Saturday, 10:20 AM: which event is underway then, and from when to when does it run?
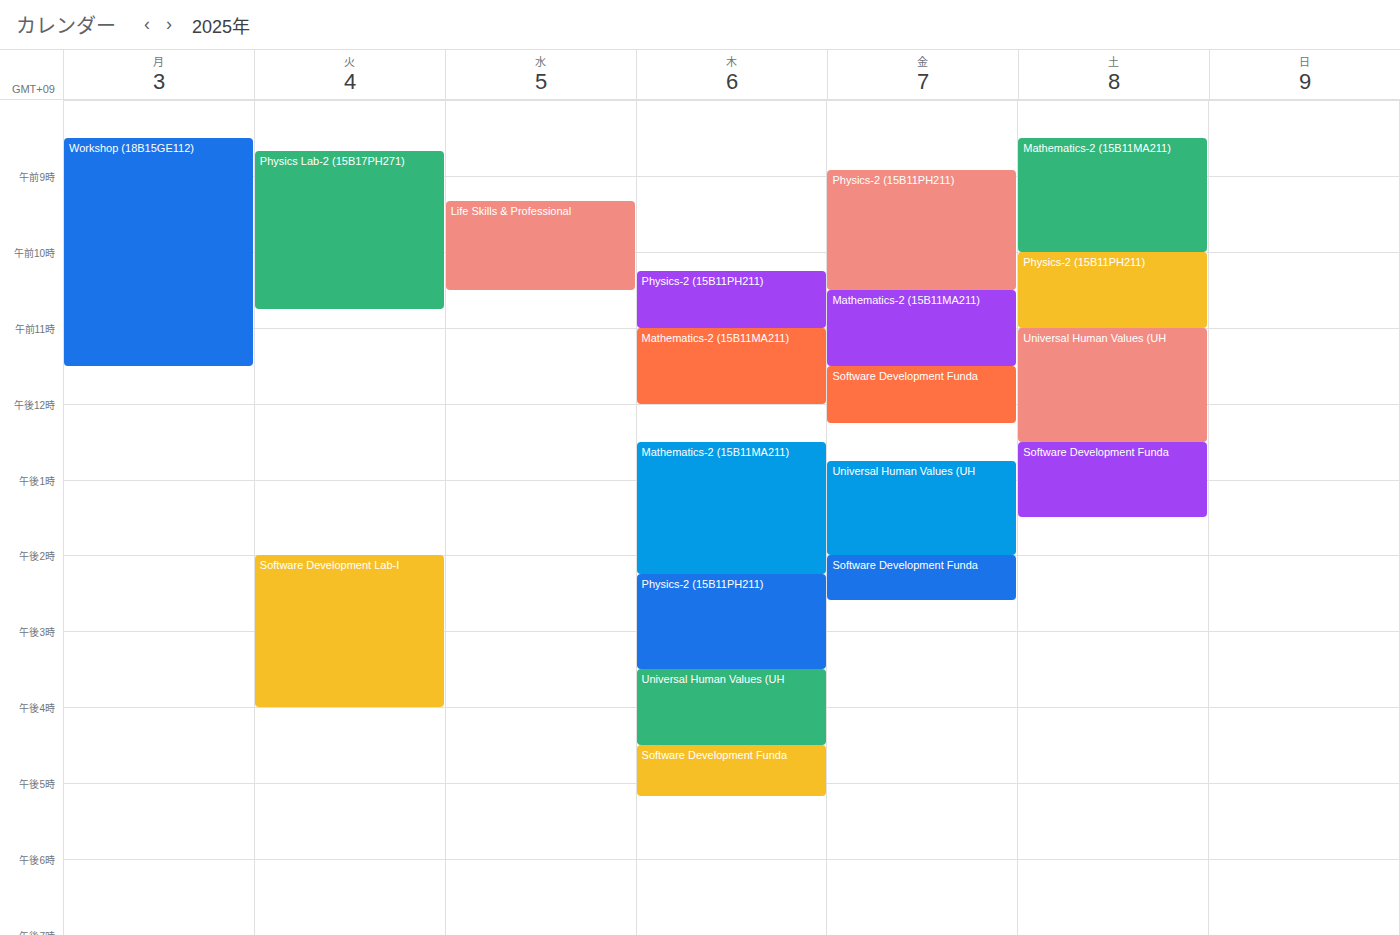
"Physics-2 (15B11PH211)", 10:00 AM to 11:00 AM